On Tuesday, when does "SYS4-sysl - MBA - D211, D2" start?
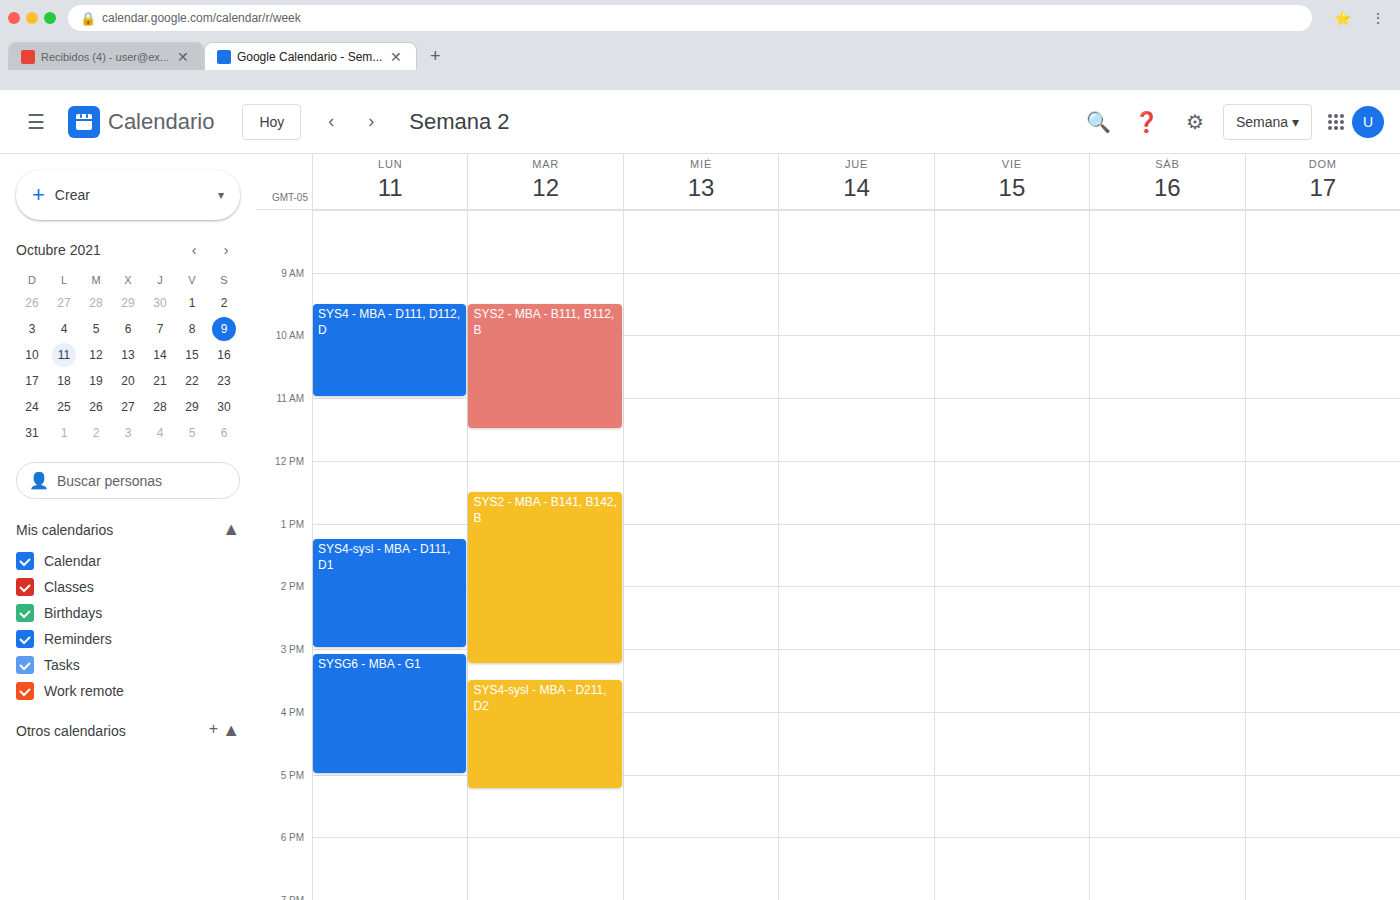
3:30 PM